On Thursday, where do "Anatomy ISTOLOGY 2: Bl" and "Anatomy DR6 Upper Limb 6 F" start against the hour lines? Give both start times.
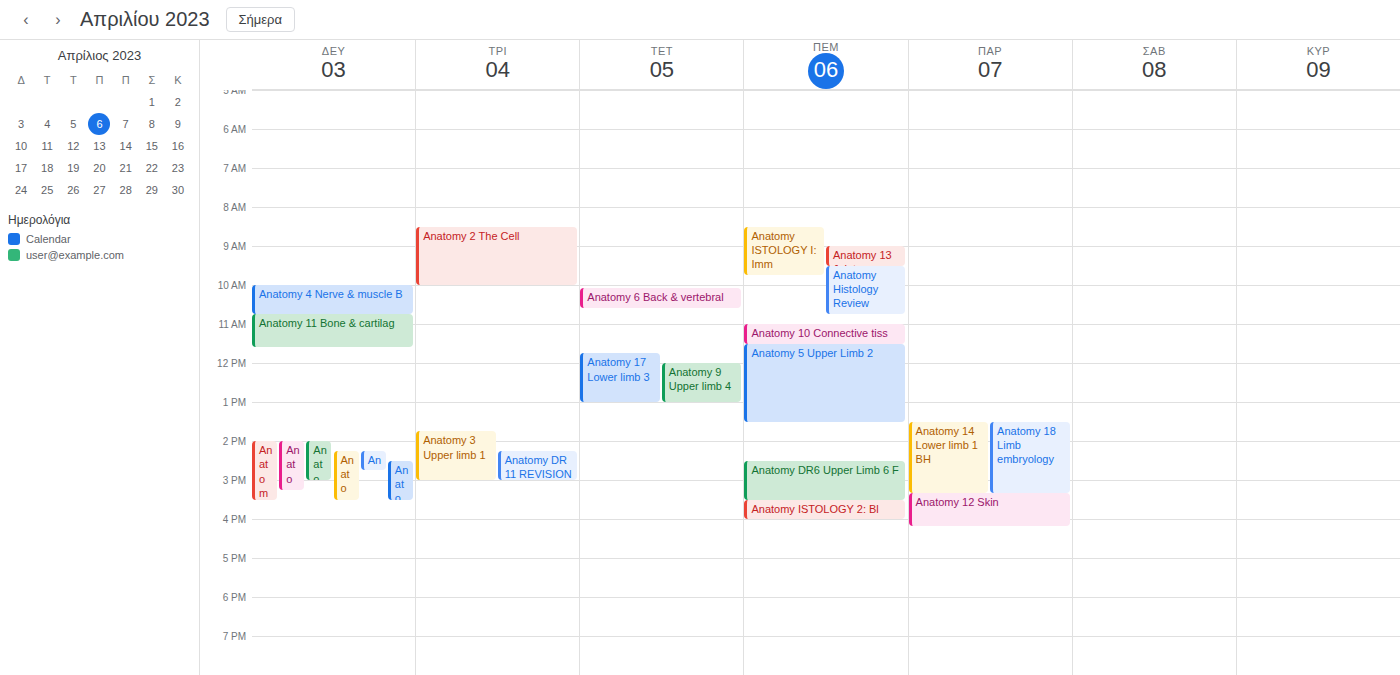
"Anatomy ISTOLOGY 2: Bl": 3:30 PM, halfway between the 3 PM and 4 PM lines. "Anatomy DR6 Upper Limb 6 F": 2:30 PM, halfway between the 2 PM and 3 PM lines.